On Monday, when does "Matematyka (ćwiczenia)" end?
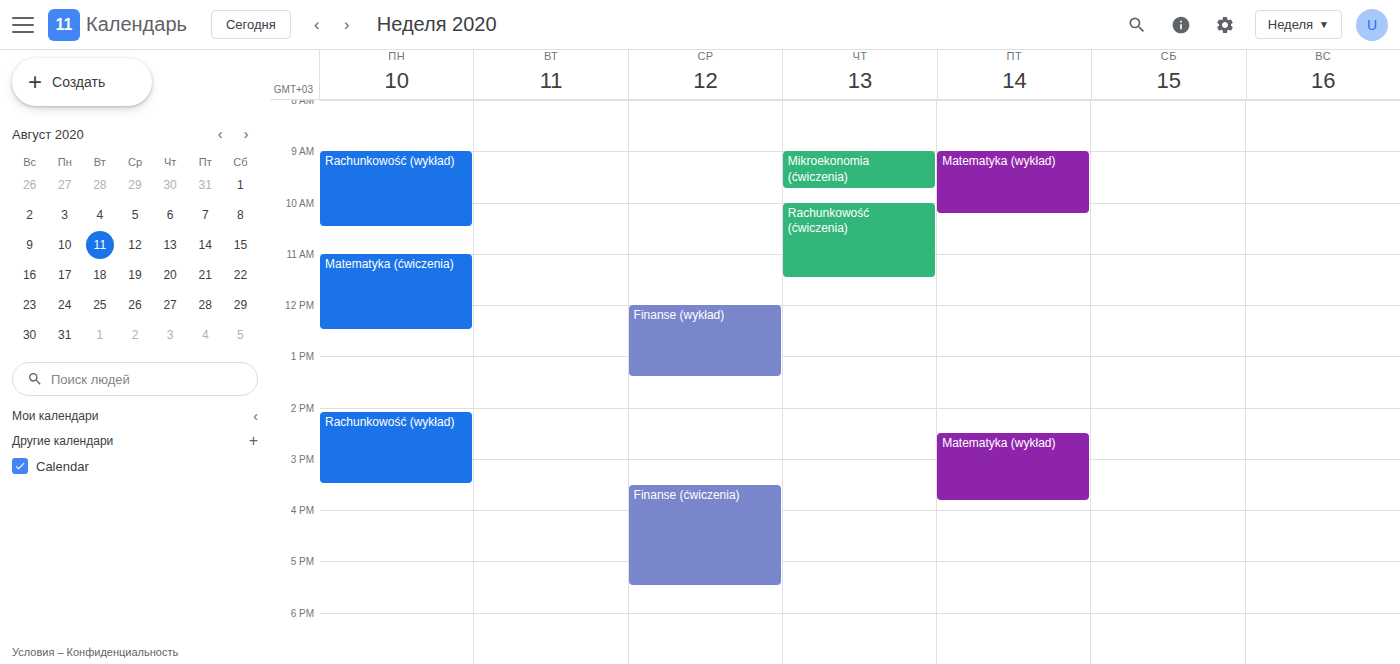
12:30 PM